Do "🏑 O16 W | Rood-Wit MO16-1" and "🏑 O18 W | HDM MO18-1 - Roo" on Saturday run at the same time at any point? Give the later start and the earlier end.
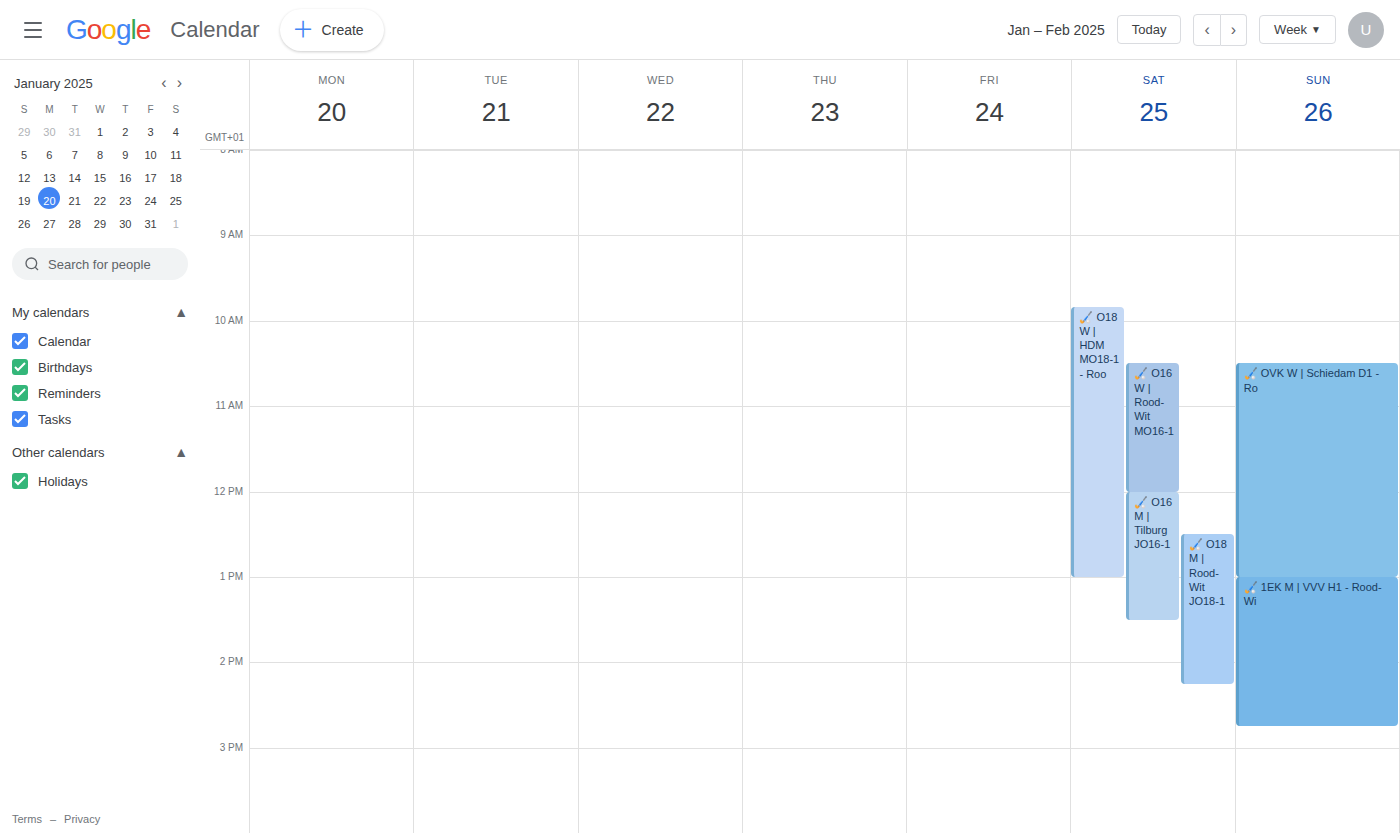
"🏑 O16 W | Rood-Wit MO16-1" runs 10:30 AM to 12:00 PM, inside "🏑 O18 W | HDM MO18-1 - Roo" -- they overlap.